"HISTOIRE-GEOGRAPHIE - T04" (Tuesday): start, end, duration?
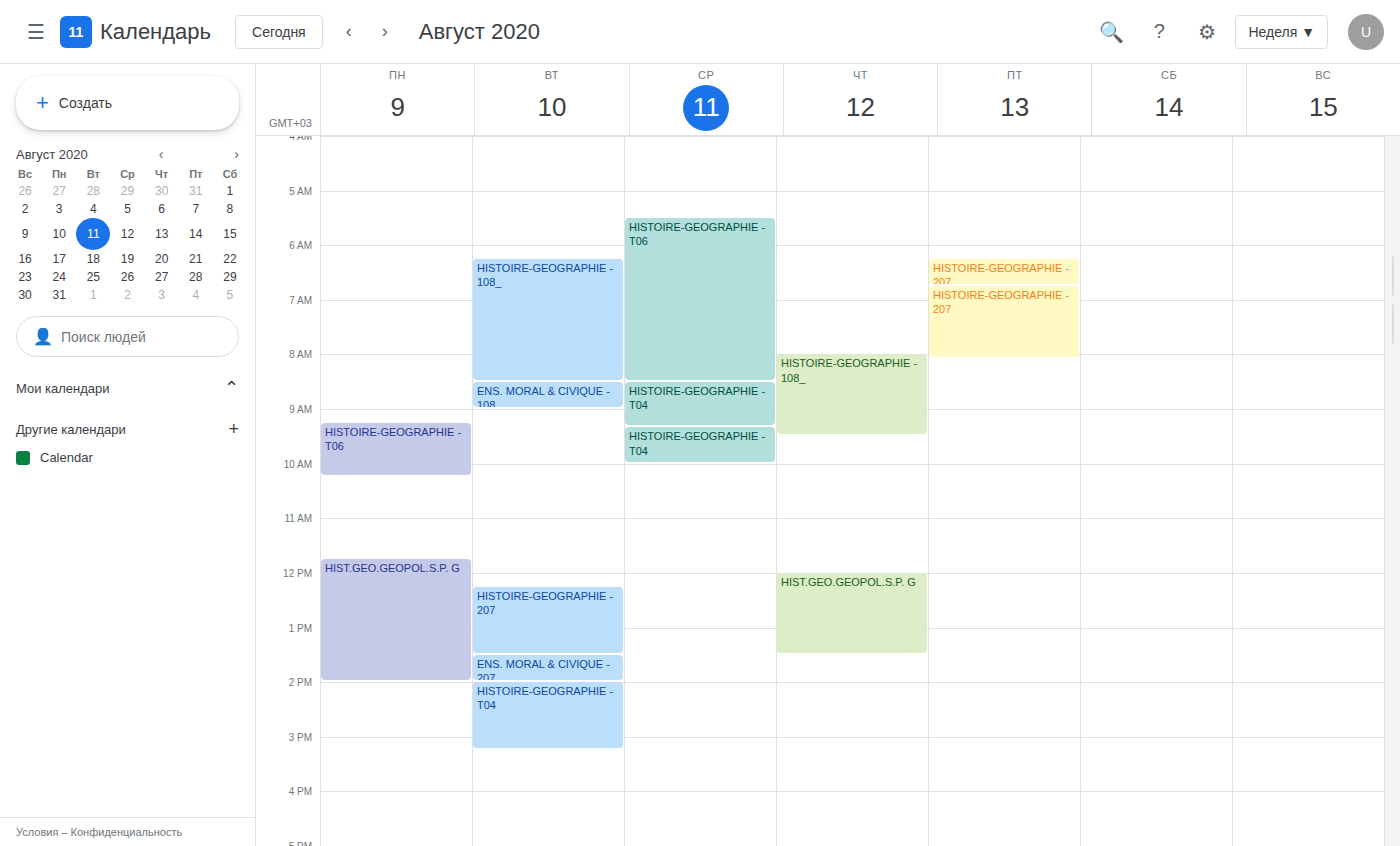
2:00 PM to 3:15 PM, 1 hour 15 minutes